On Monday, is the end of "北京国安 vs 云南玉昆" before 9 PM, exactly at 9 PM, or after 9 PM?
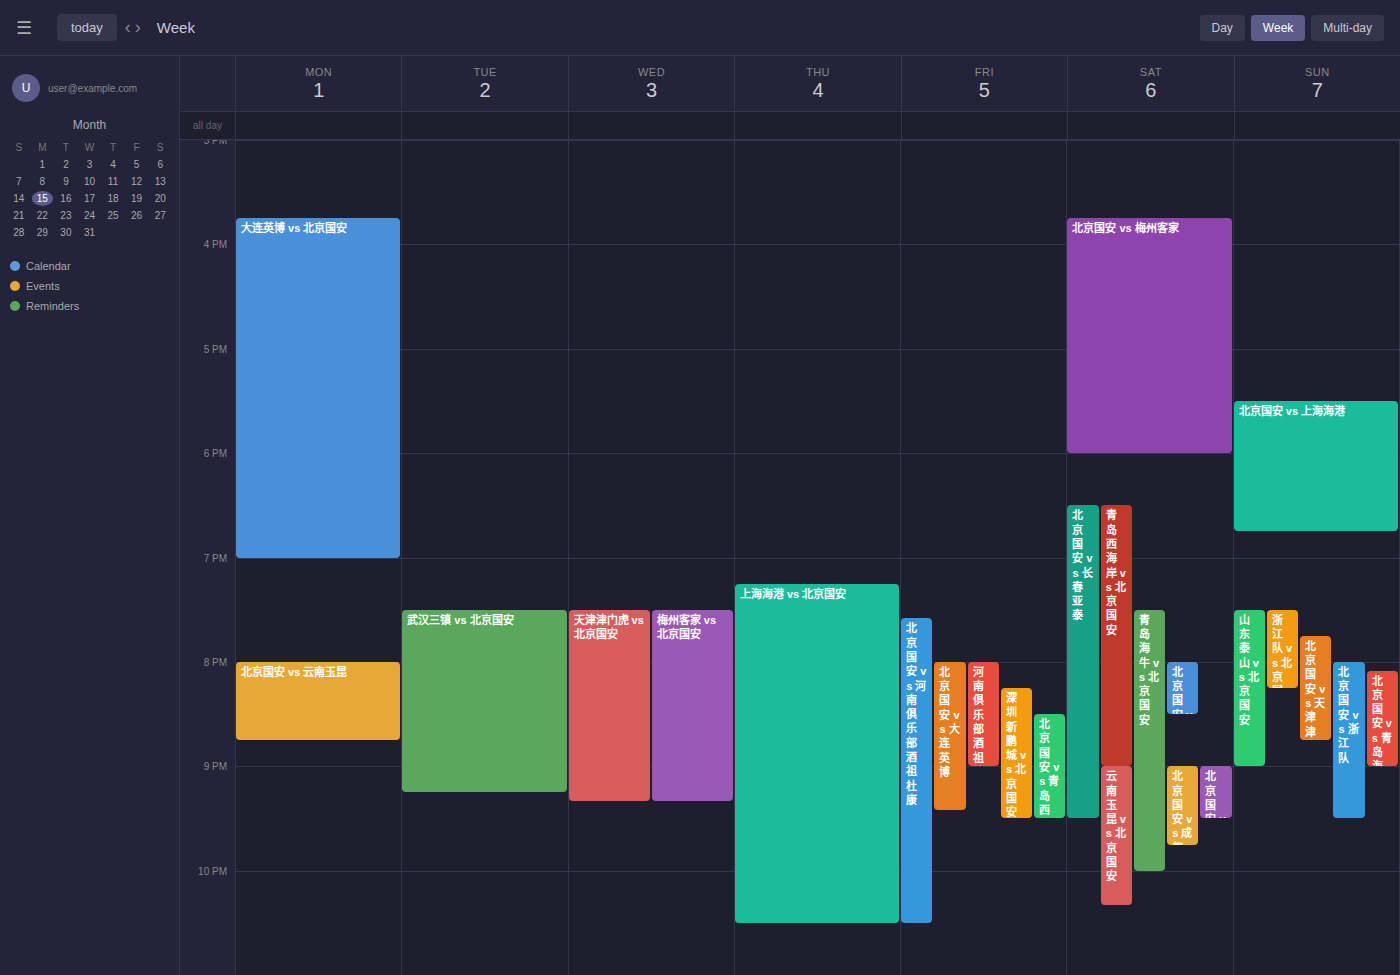
8:45 PM -- before 9 PM, 15 minutes above the 9 PM line.